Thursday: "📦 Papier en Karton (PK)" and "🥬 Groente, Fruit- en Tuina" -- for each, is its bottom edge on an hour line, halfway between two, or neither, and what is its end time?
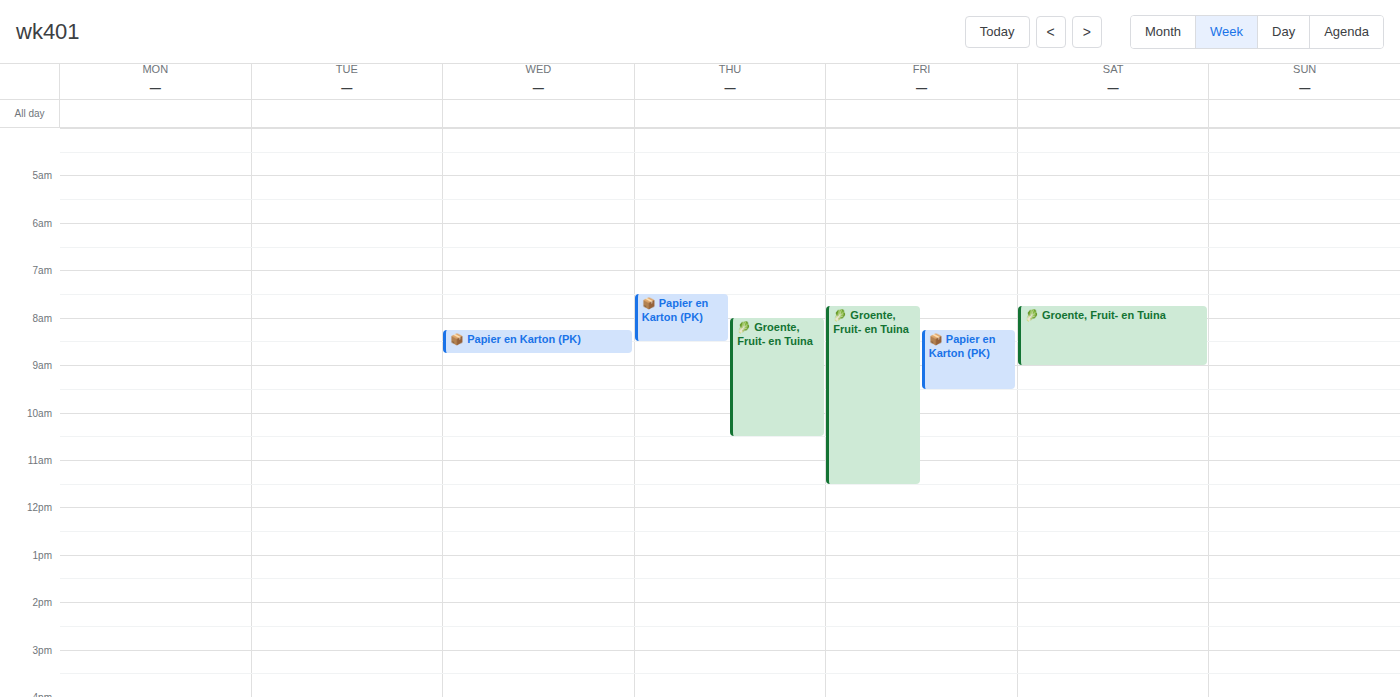
"📦 Papier en Karton (PK)": 8:30 AM, halfway between the 8 AM and 9 AM lines. "🥬 Groente, Fruit- en Tuina": 10:30 AM, halfway between the 10 AM and 11 AM lines.